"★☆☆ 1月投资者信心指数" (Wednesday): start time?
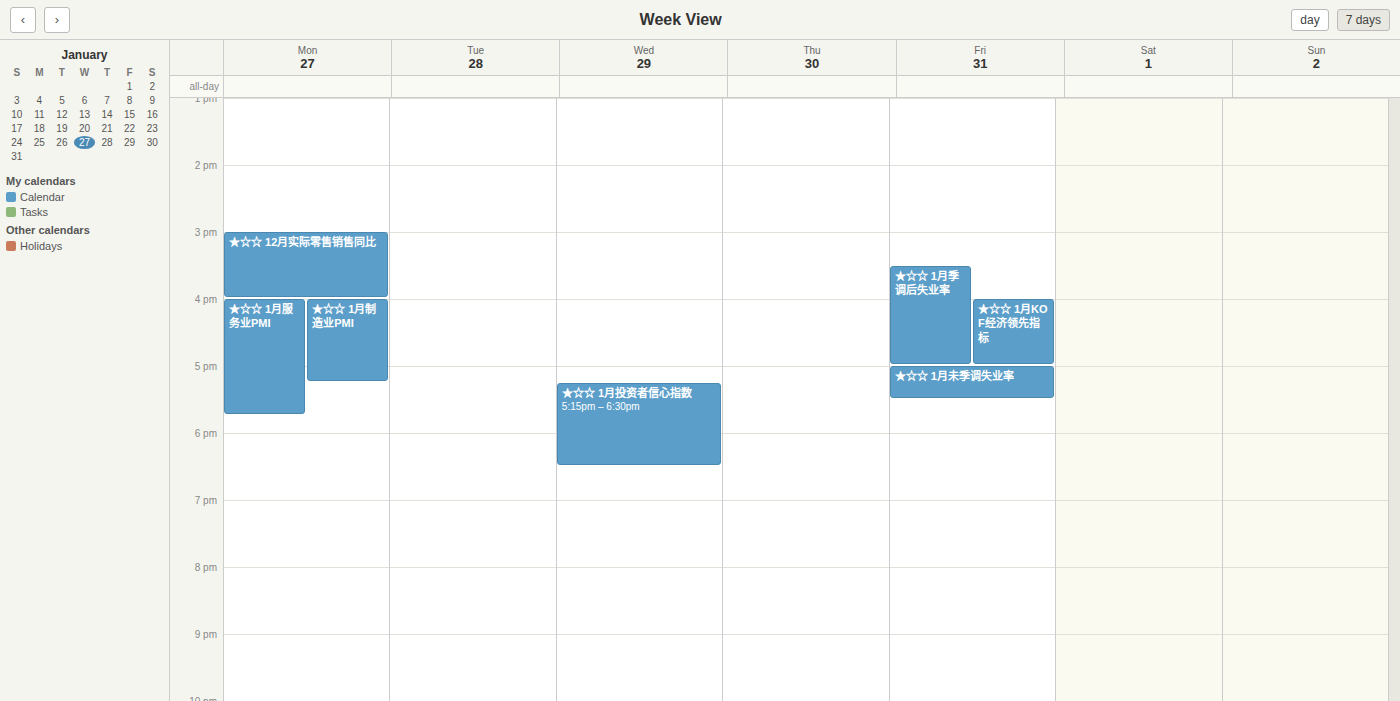
5:15 PM